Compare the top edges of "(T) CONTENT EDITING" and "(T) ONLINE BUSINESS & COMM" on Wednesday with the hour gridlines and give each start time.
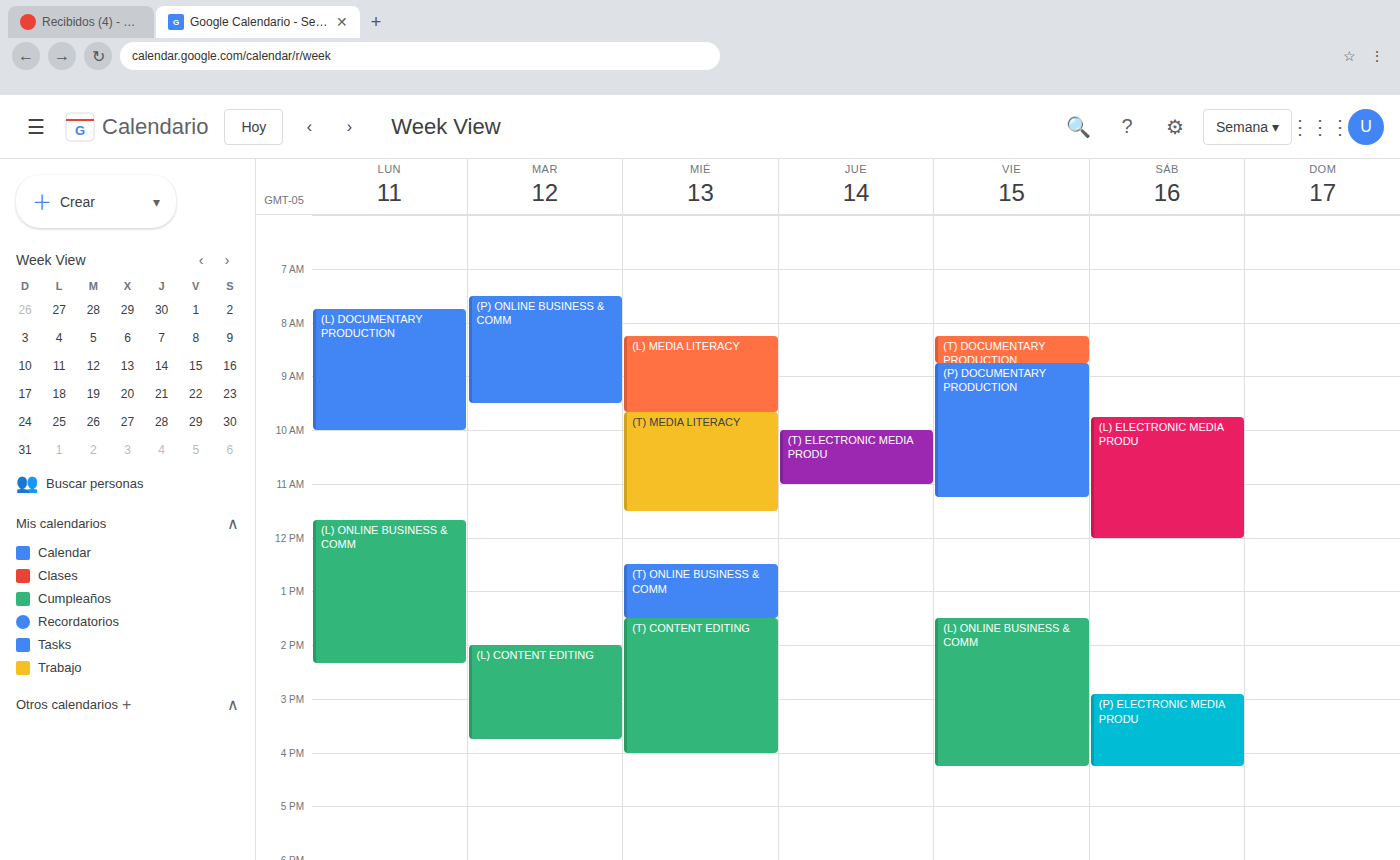
"(T) CONTENT EDITING": 13:30, halfway between the 13:00 and 14:00 lines. "(T) ONLINE BUSINESS & COMM": 12:30, halfway between the 12:00 and 13:00 lines.